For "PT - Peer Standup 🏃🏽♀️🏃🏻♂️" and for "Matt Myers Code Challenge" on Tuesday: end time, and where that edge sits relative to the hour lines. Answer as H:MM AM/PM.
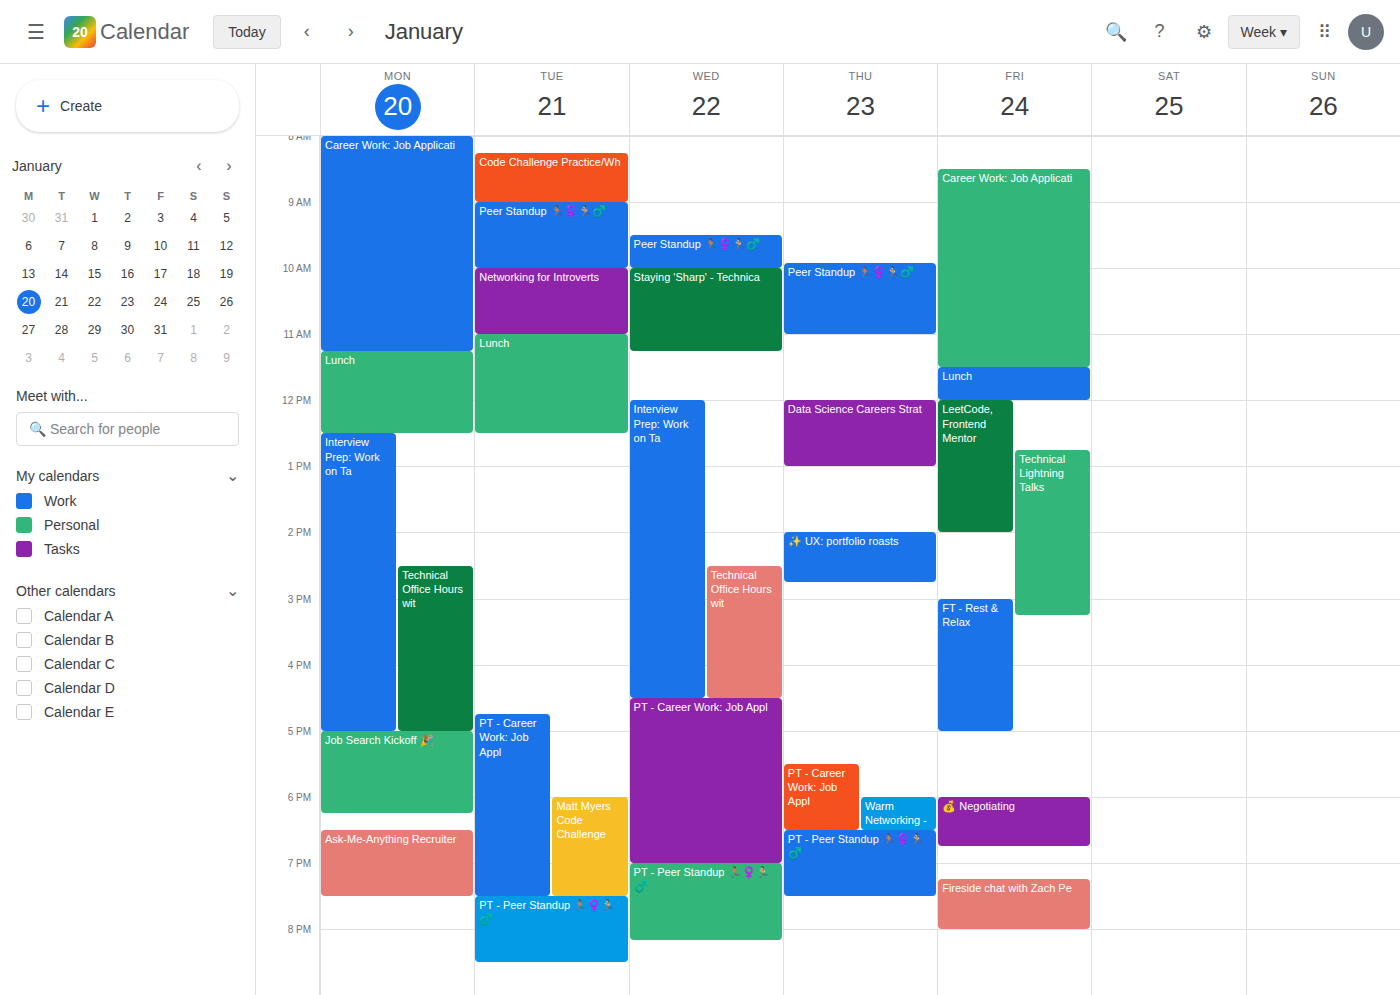
"PT - Peer Standup 🏃🏽♀️🏃🏻♂️": 8:30 PM, halfway between the 8 PM and 9 PM lines. "Matt Myers Code Challenge": 7:30 PM, halfway between the 7 PM and 8 PM lines.